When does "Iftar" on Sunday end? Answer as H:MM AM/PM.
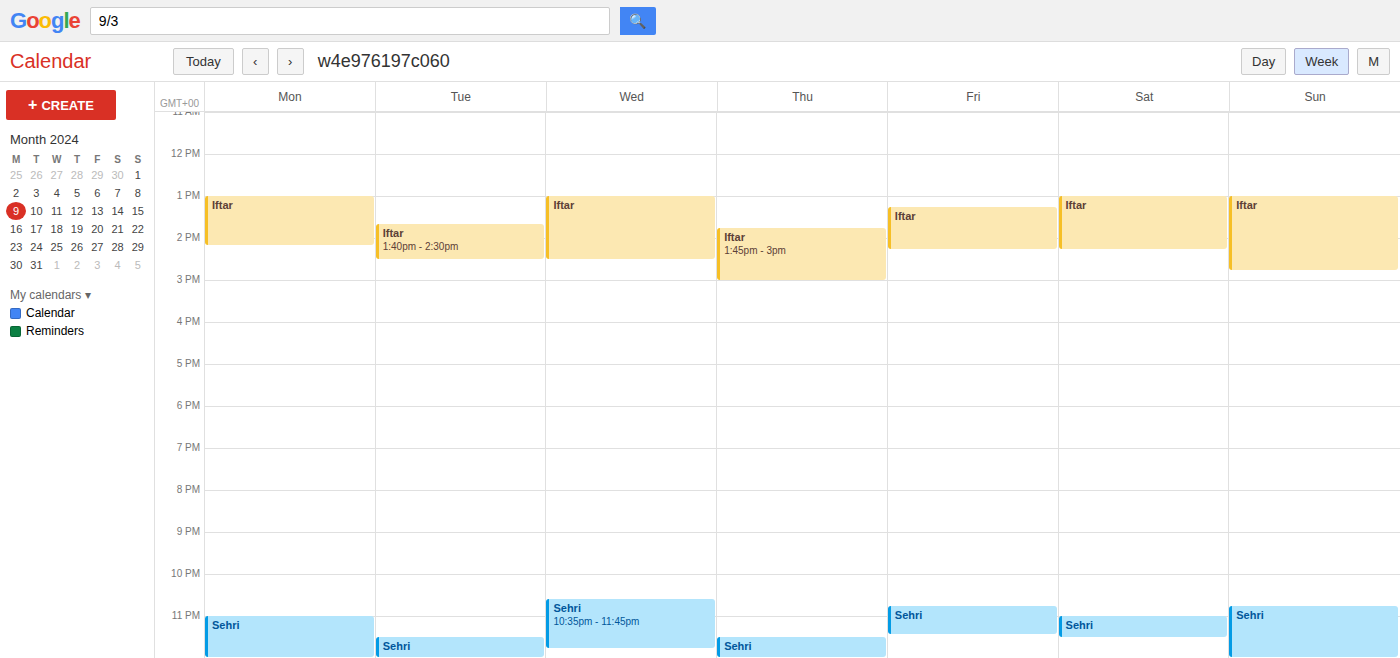
2:45 PM